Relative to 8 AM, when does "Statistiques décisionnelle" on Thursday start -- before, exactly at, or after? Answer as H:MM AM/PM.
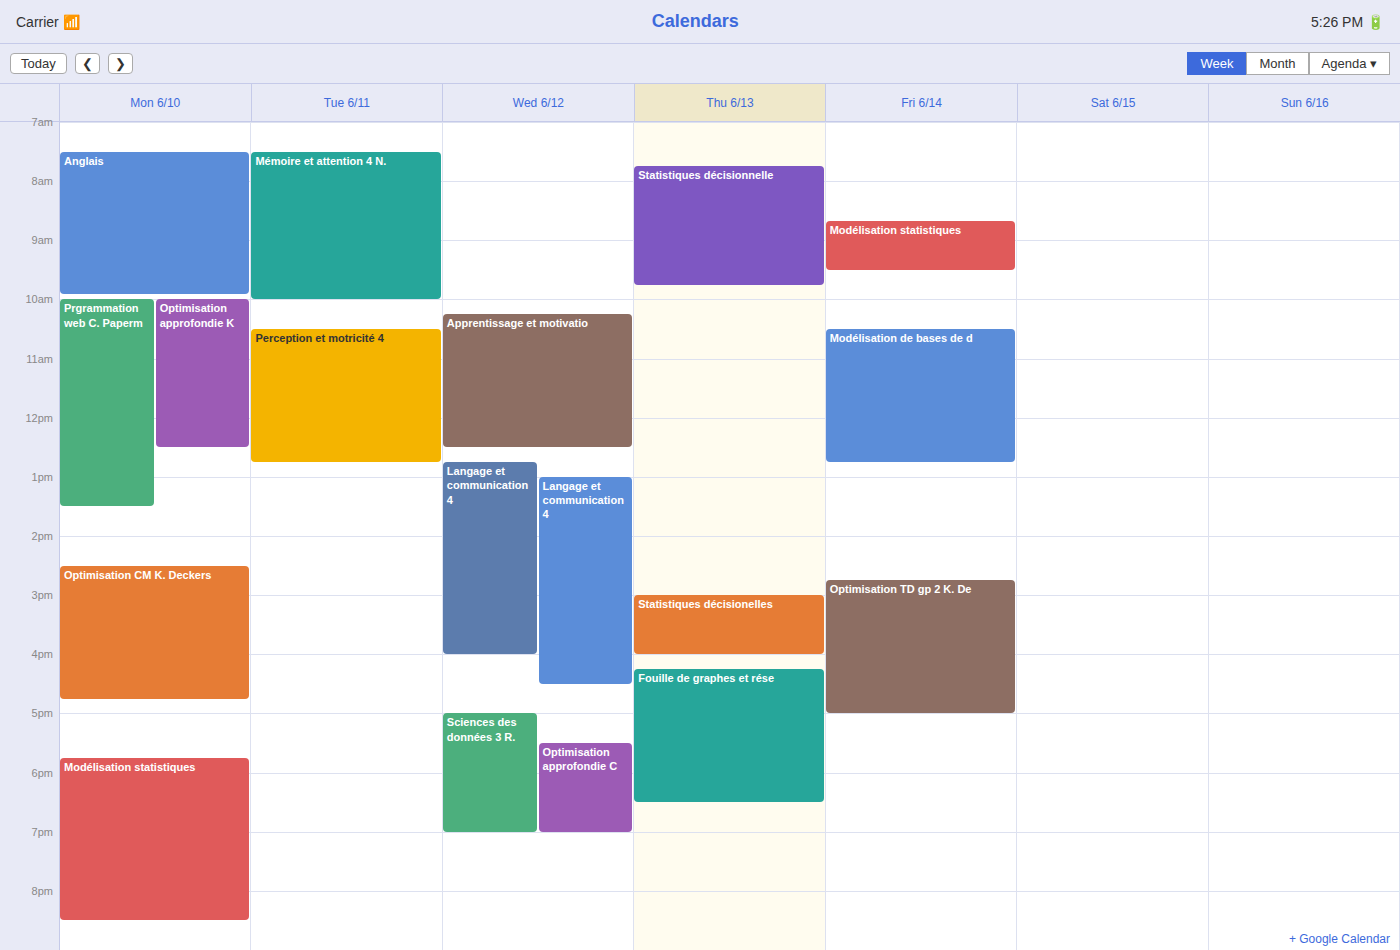
7:45 AM -- before 8 AM, 15 minutes above the 8 AM line.